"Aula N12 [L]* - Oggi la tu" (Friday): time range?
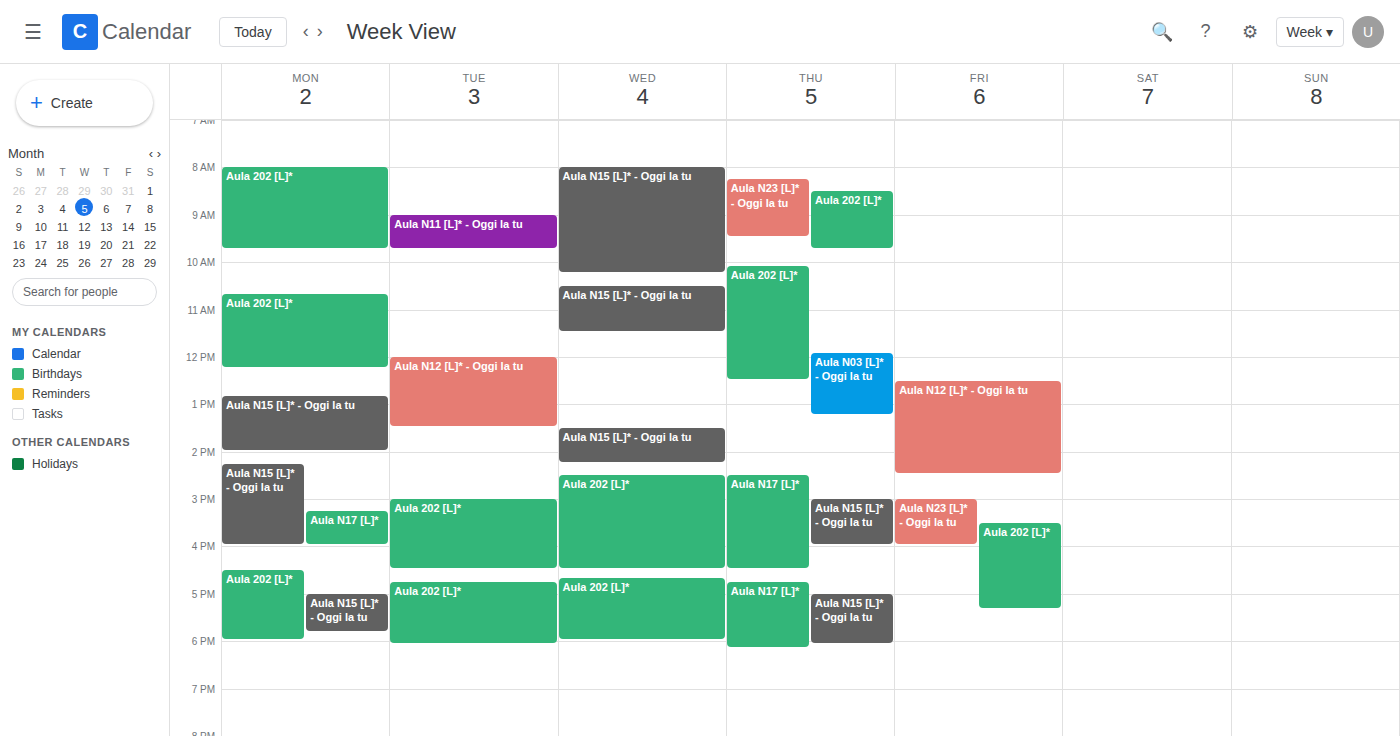
12:30 PM to 2:30 PM